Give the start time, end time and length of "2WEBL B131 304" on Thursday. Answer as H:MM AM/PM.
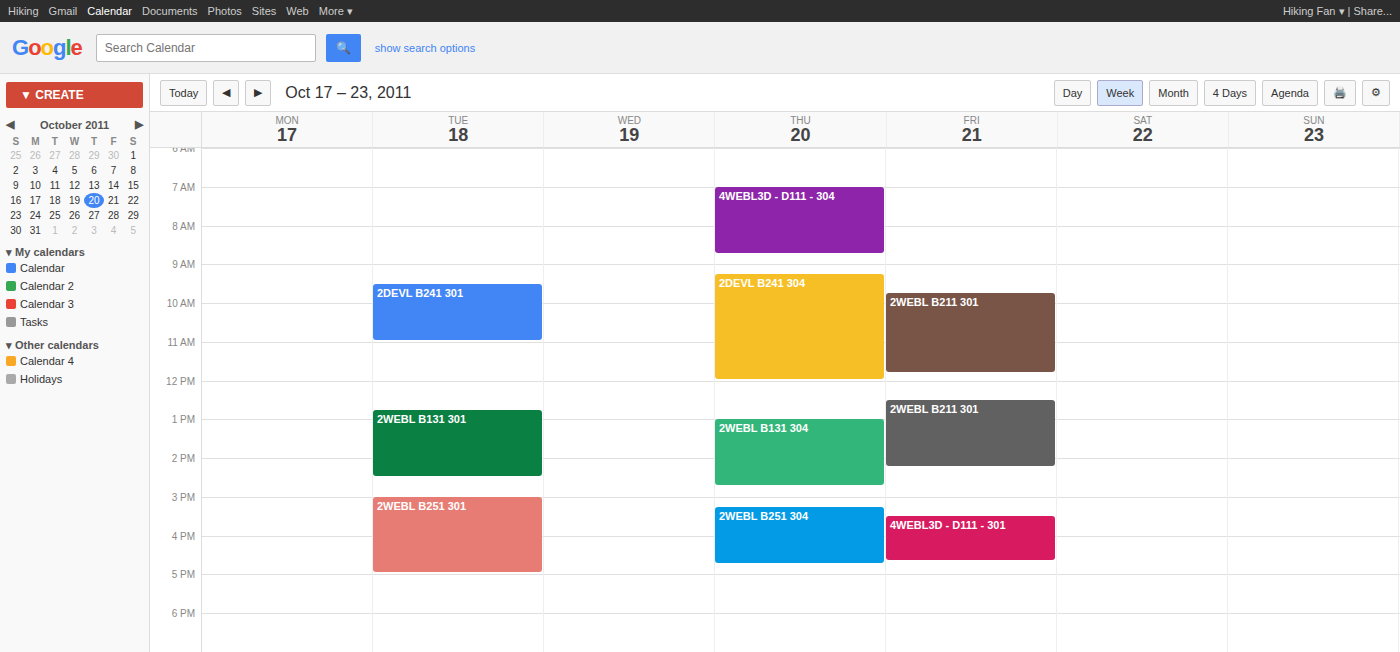
1:00 PM to 2:45 PM, 1 hour 45 minutes